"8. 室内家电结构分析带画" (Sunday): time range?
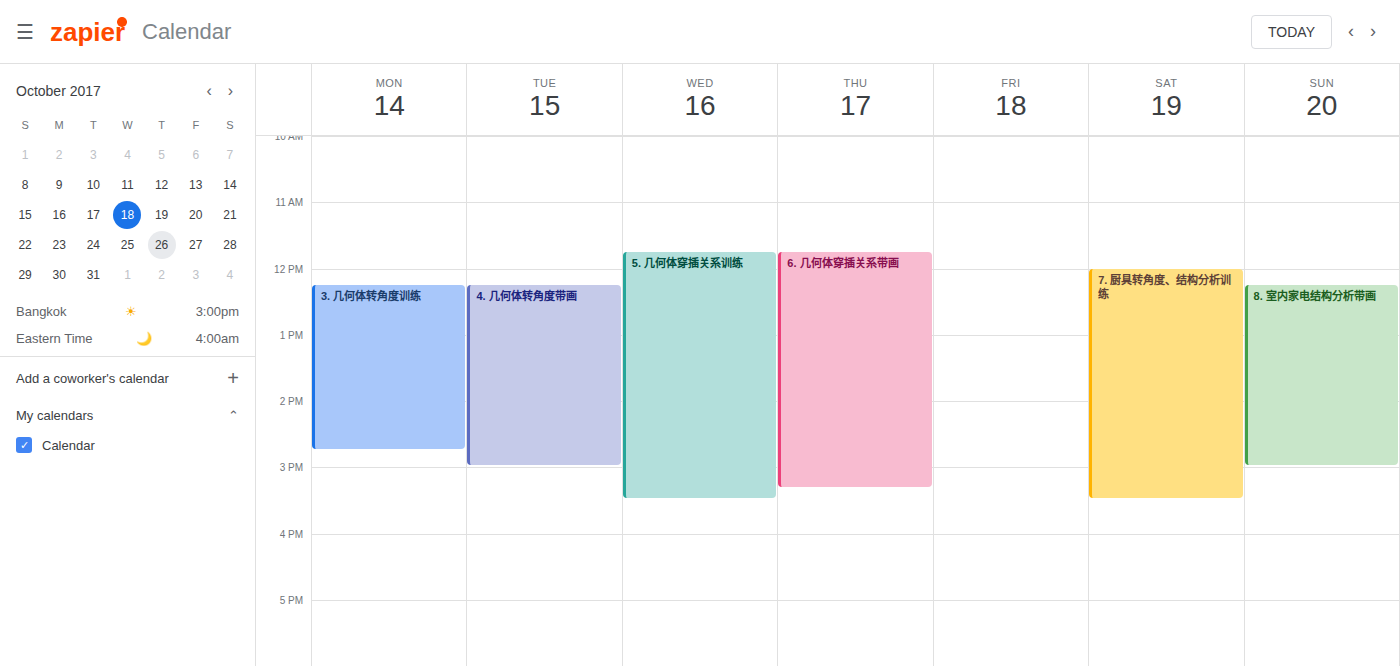
12:15 to 15:00